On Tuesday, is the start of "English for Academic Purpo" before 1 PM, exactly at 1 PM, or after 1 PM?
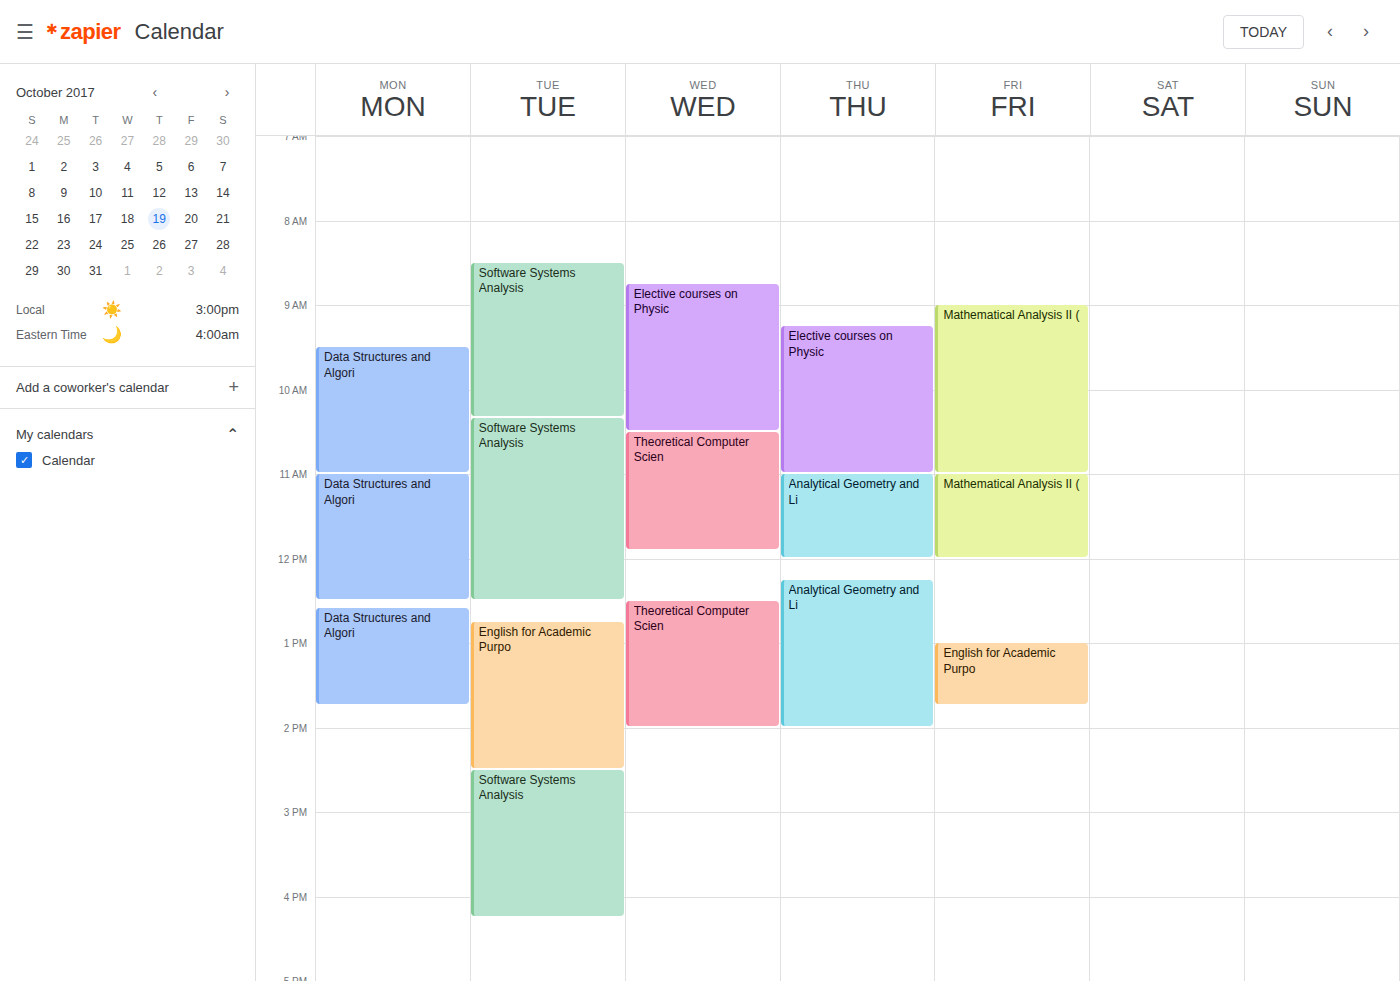
12:45 PM -- before 1 PM, 15 minutes above the 1 PM line.